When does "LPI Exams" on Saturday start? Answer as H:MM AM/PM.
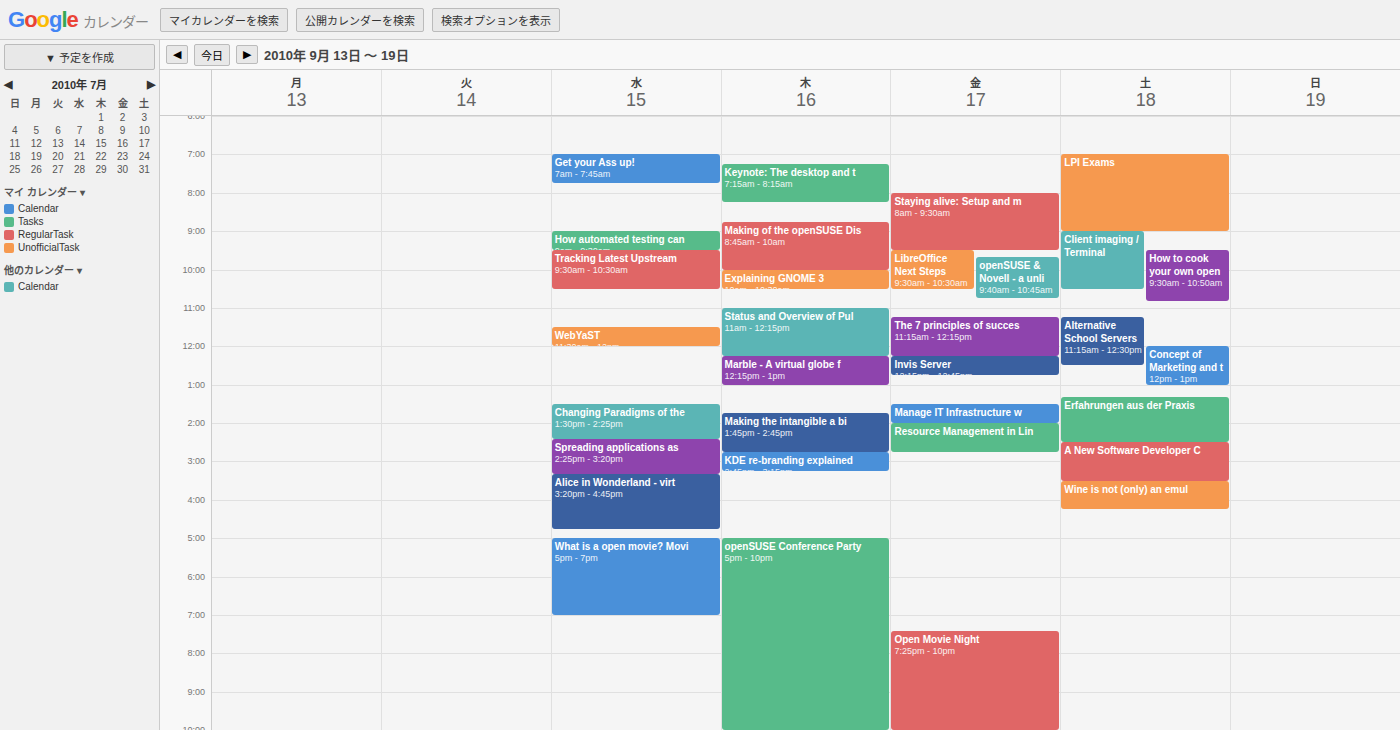
7:00 AM